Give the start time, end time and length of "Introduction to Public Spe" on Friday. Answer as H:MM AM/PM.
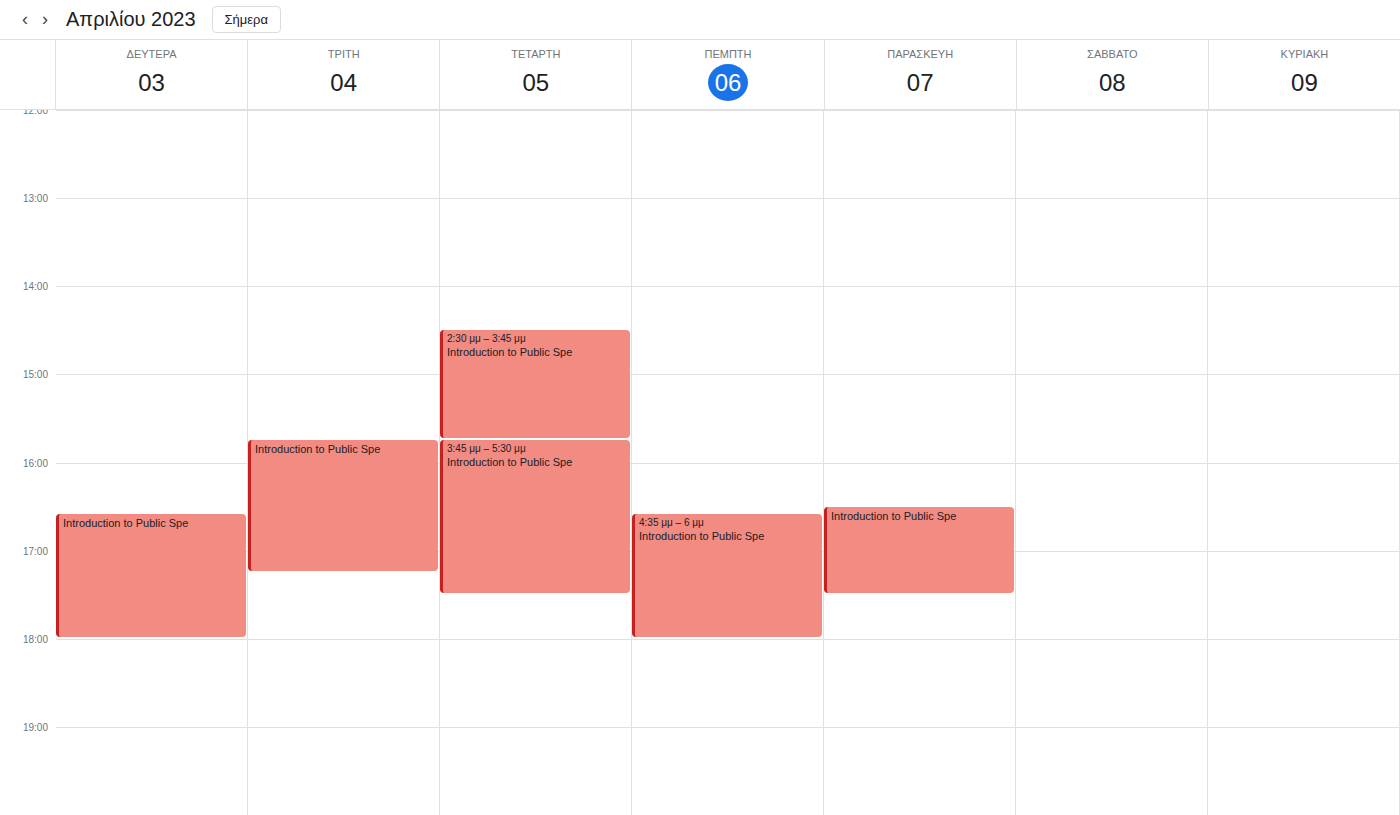
4:30 PM to 5:30 PM, 1 hour